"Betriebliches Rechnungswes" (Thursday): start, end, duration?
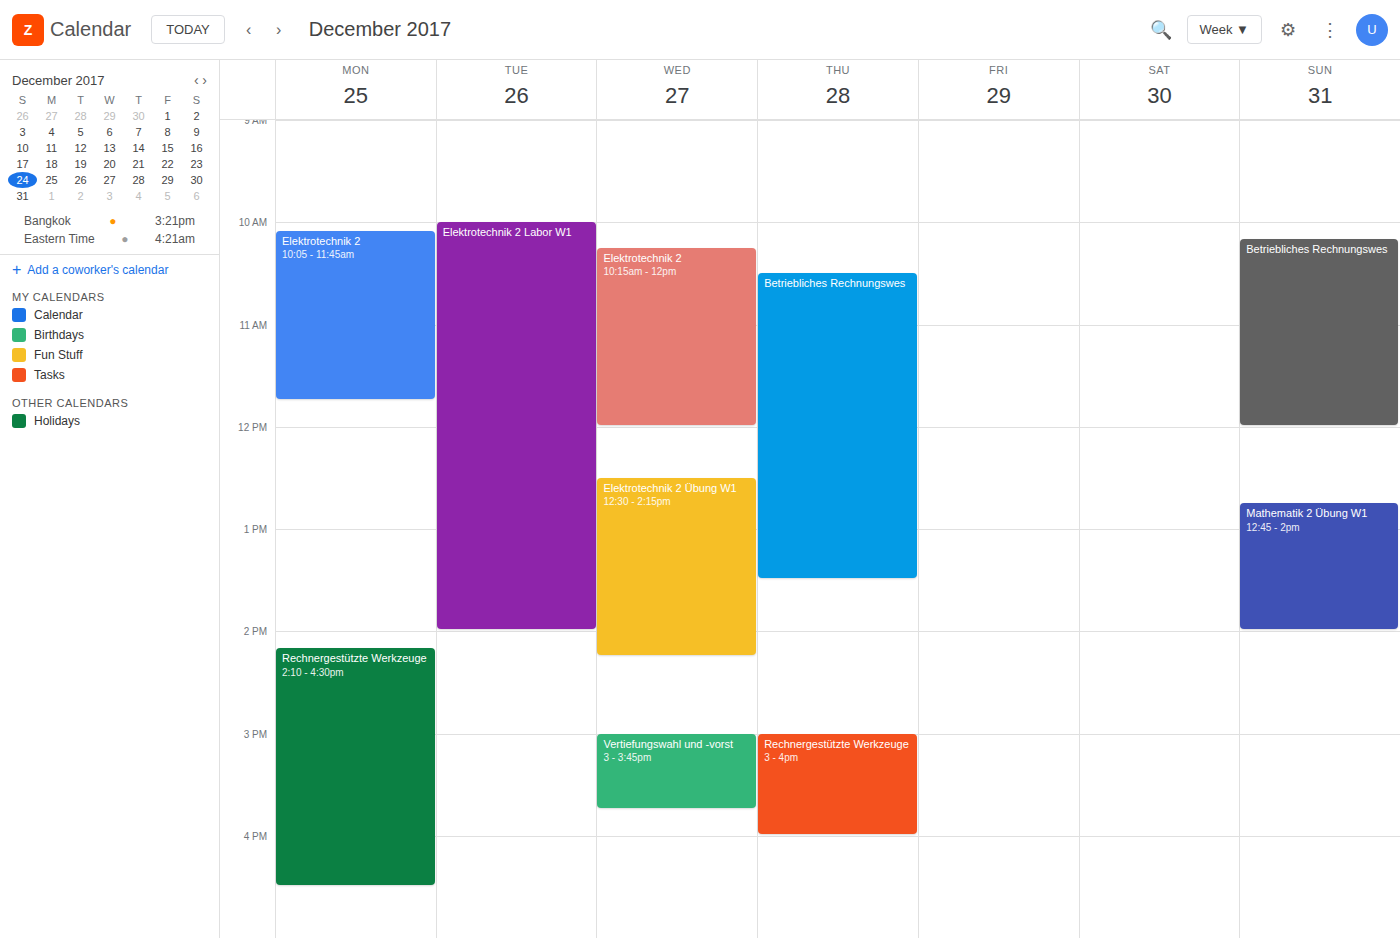
10:30 to 13:30, 3 hours